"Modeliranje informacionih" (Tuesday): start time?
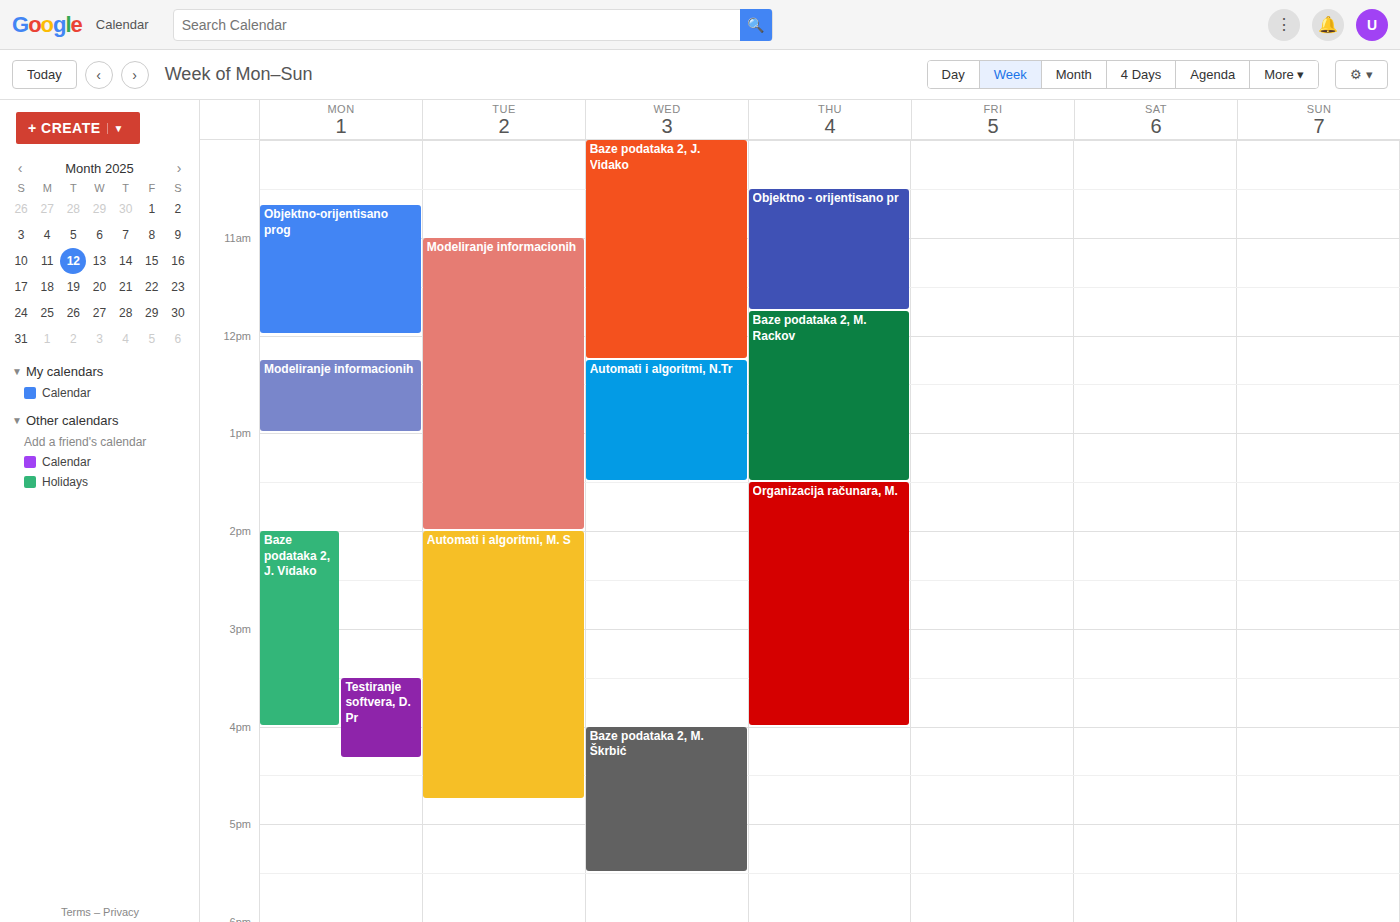
11:00 AM